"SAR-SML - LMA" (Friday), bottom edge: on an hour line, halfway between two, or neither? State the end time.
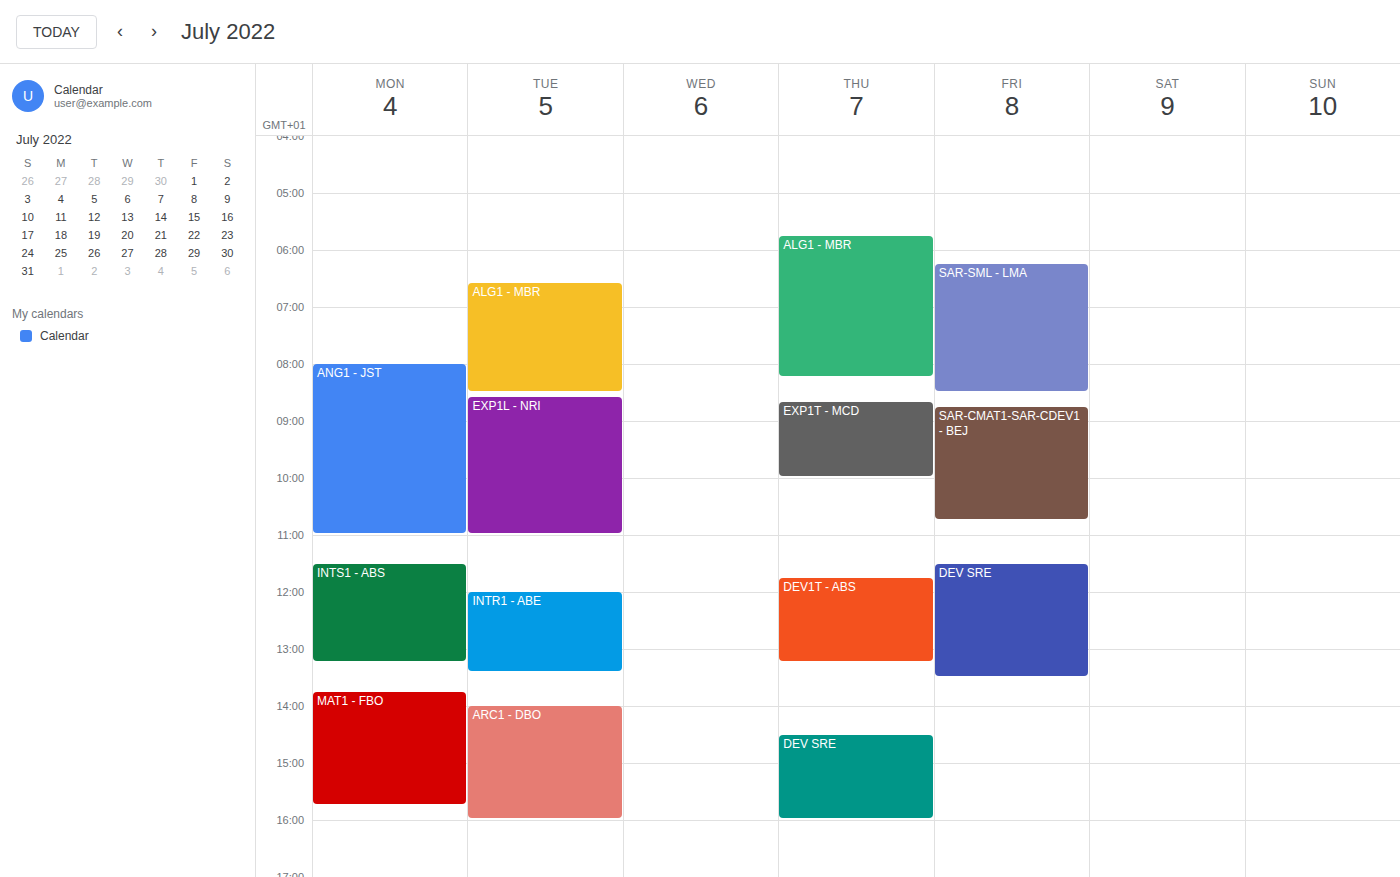
8:30 AM -- halfway between the 8 AM and 9 AM lines.